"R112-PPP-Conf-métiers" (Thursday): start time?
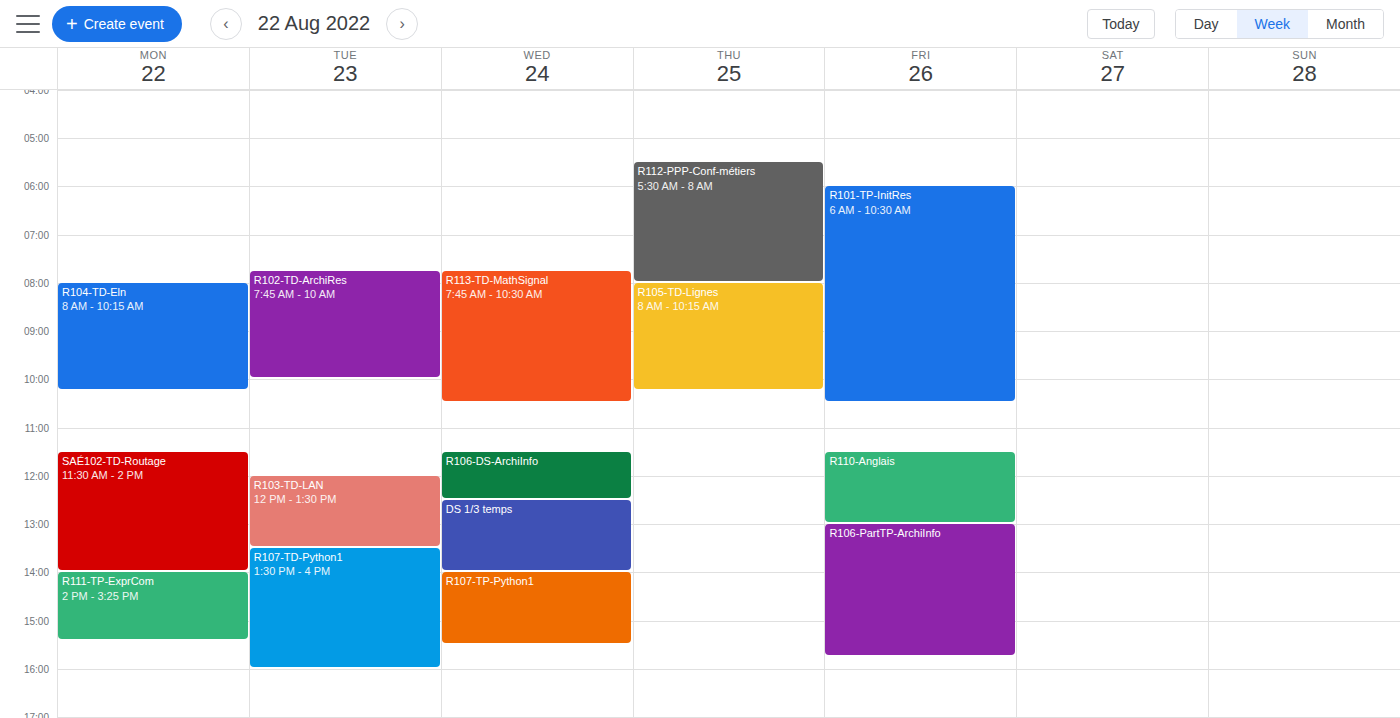
5:30 AM